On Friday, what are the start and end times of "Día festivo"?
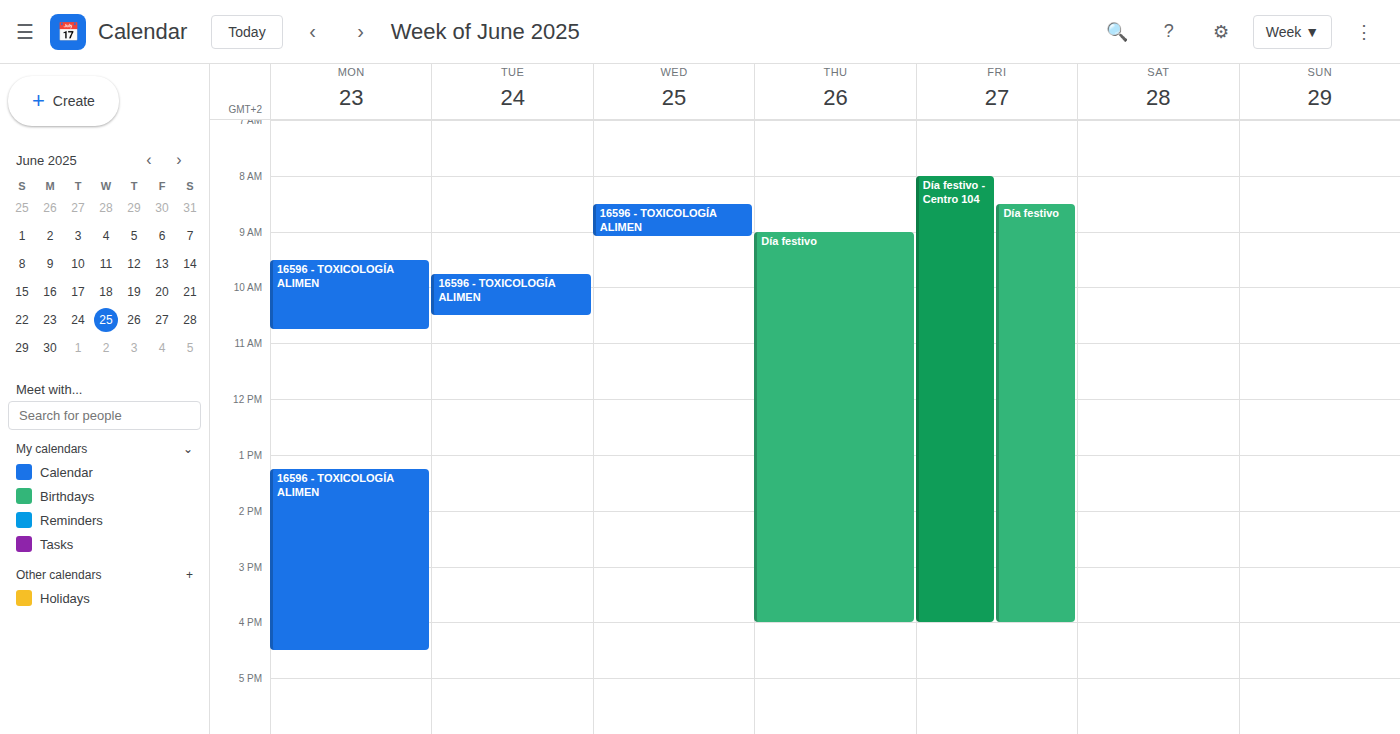
8:30 AM to 4:00 PM